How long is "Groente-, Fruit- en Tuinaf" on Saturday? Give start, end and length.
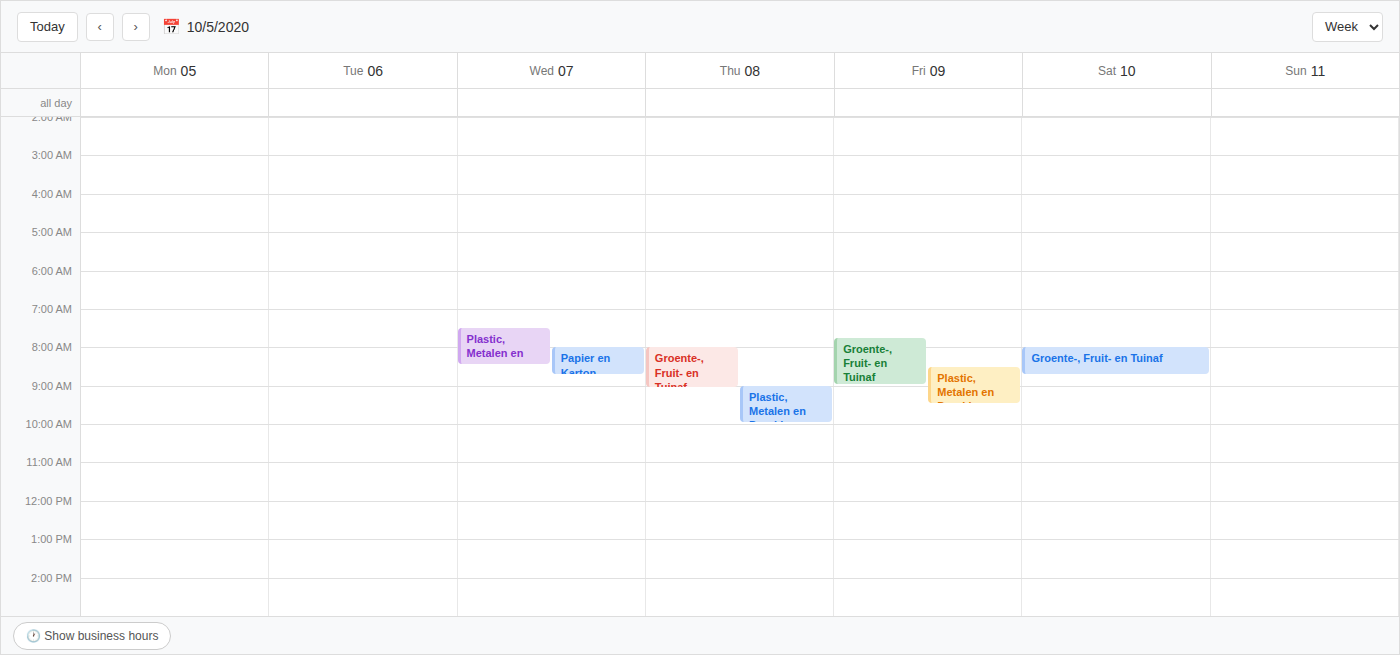
8:00 AM to 8:45 AM, 45 minutes